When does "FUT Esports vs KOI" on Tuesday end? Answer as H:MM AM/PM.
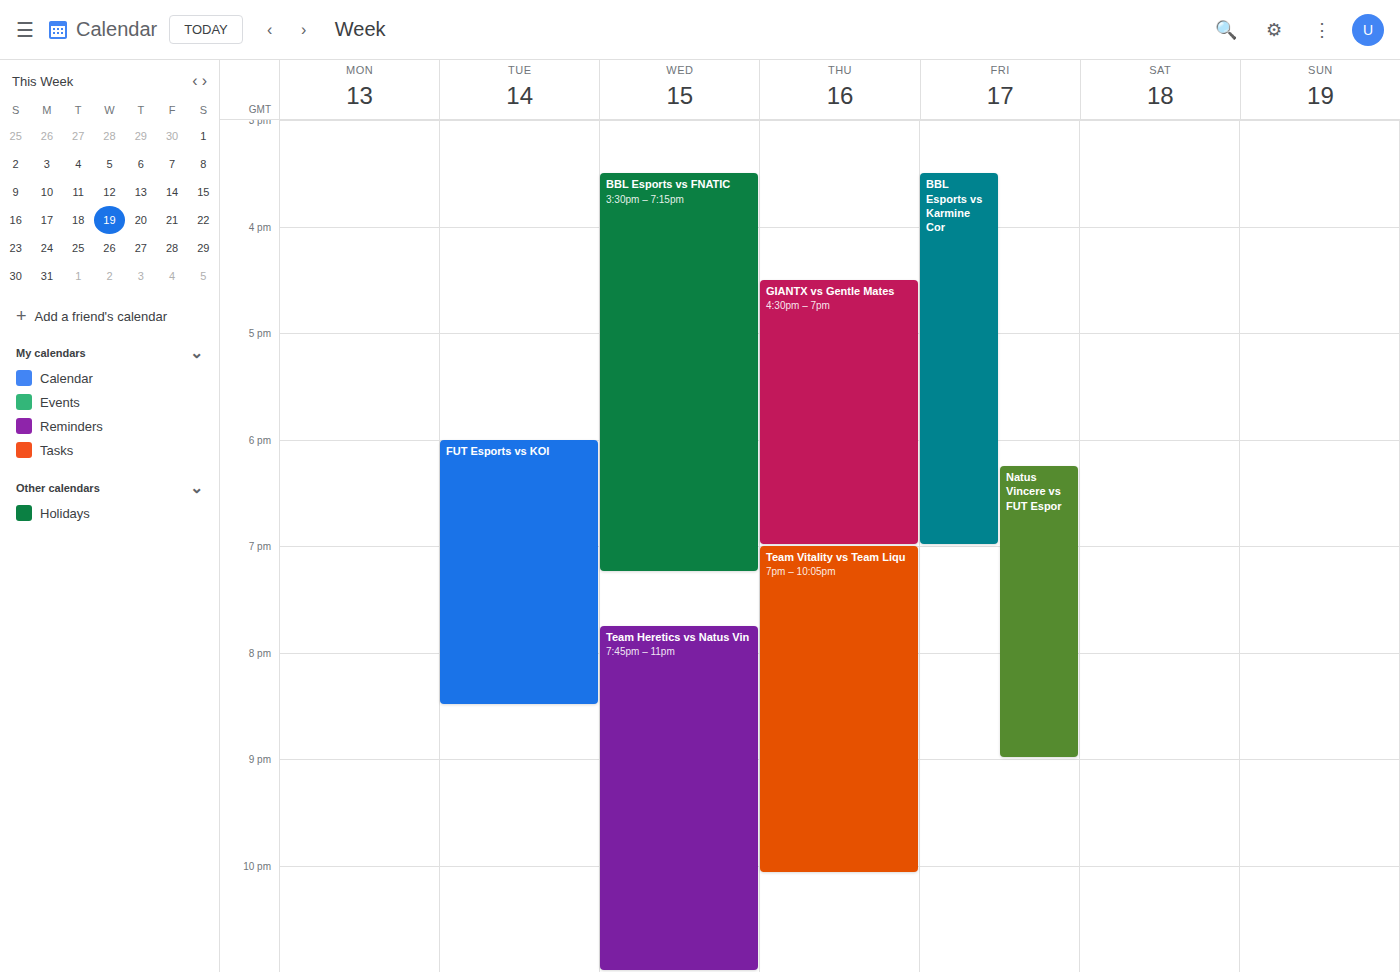
8:30 PM